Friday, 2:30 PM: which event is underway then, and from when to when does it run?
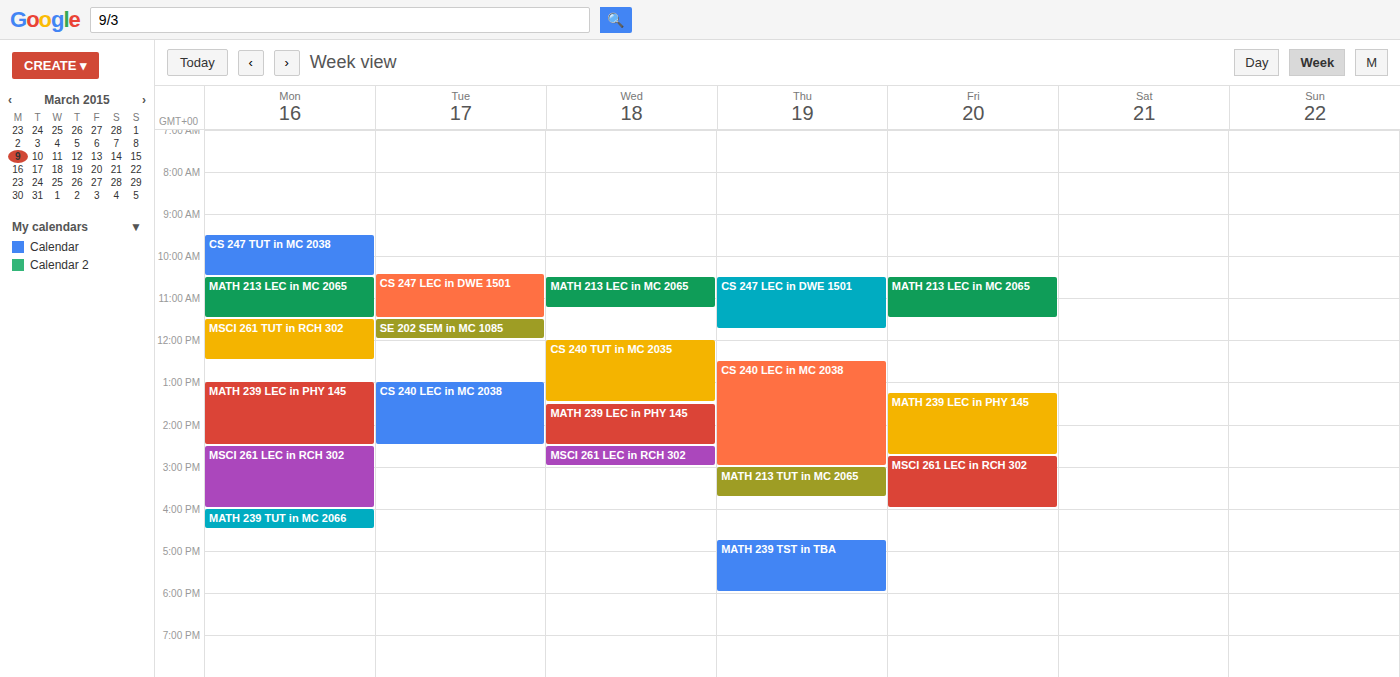
"MATH 239 LEC in PHY 145", 1:15 PM to 2:45 PM